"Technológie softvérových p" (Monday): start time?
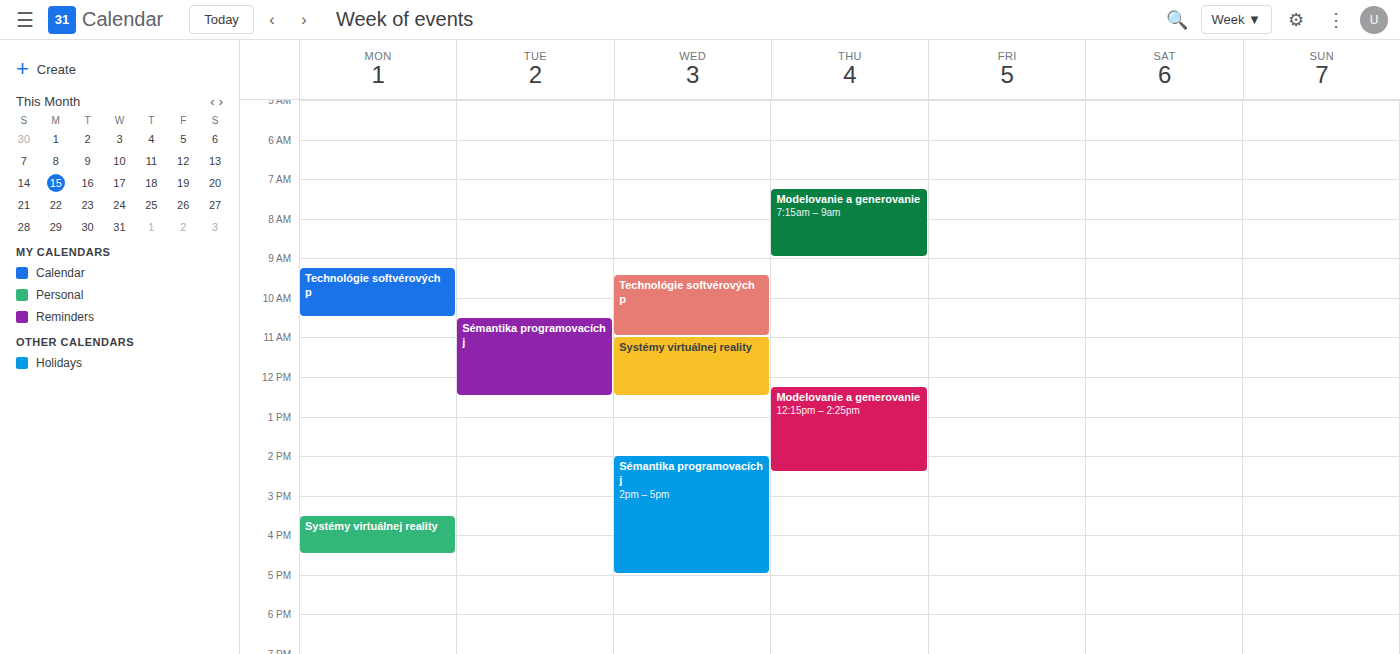
9:15 AM